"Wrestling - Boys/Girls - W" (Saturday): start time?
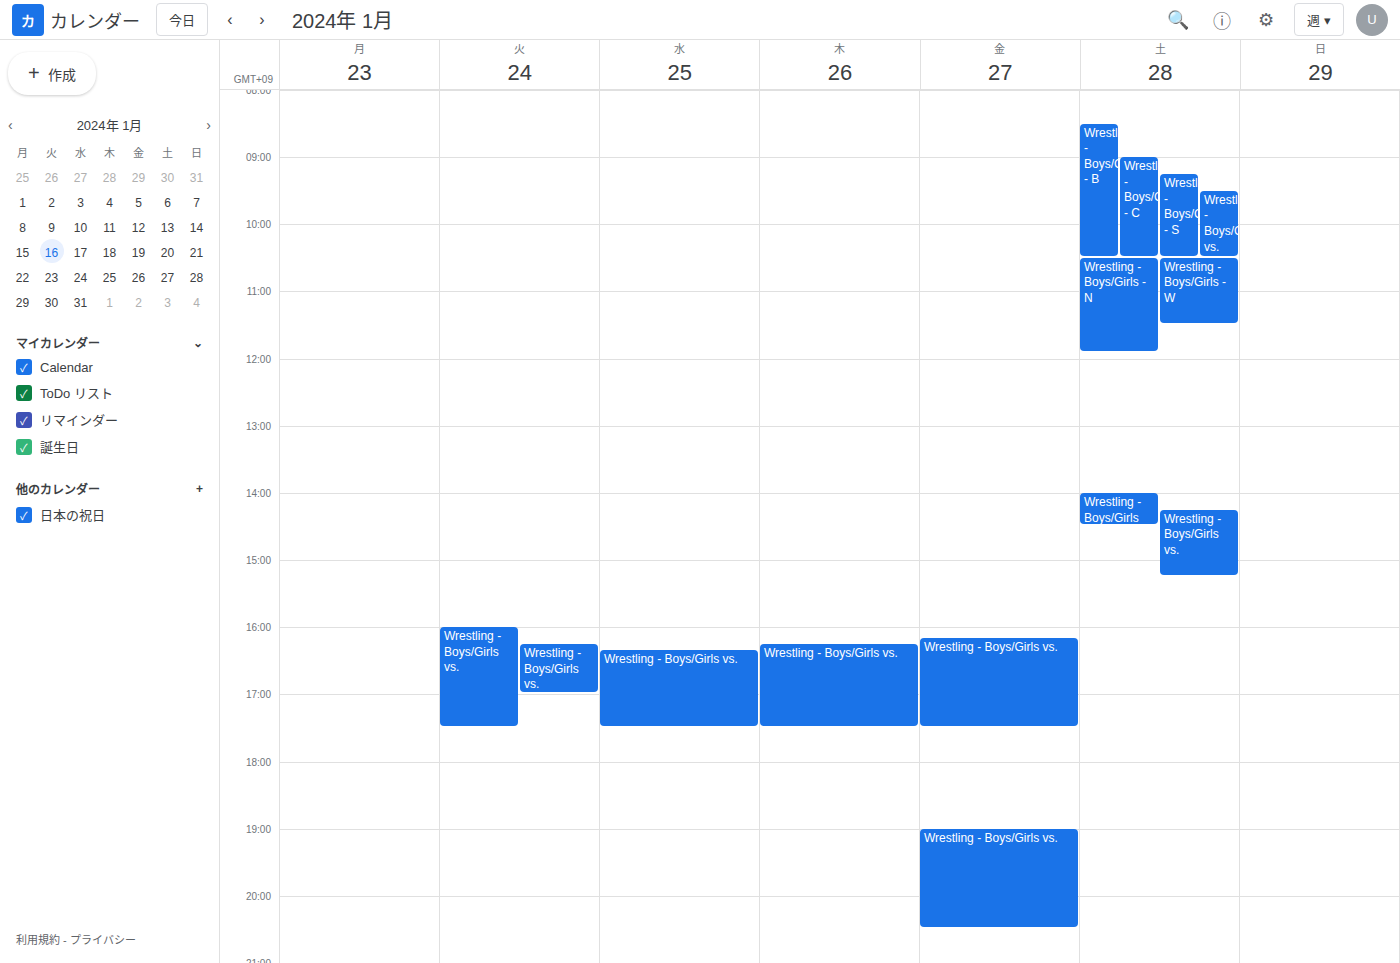
10:30 AM